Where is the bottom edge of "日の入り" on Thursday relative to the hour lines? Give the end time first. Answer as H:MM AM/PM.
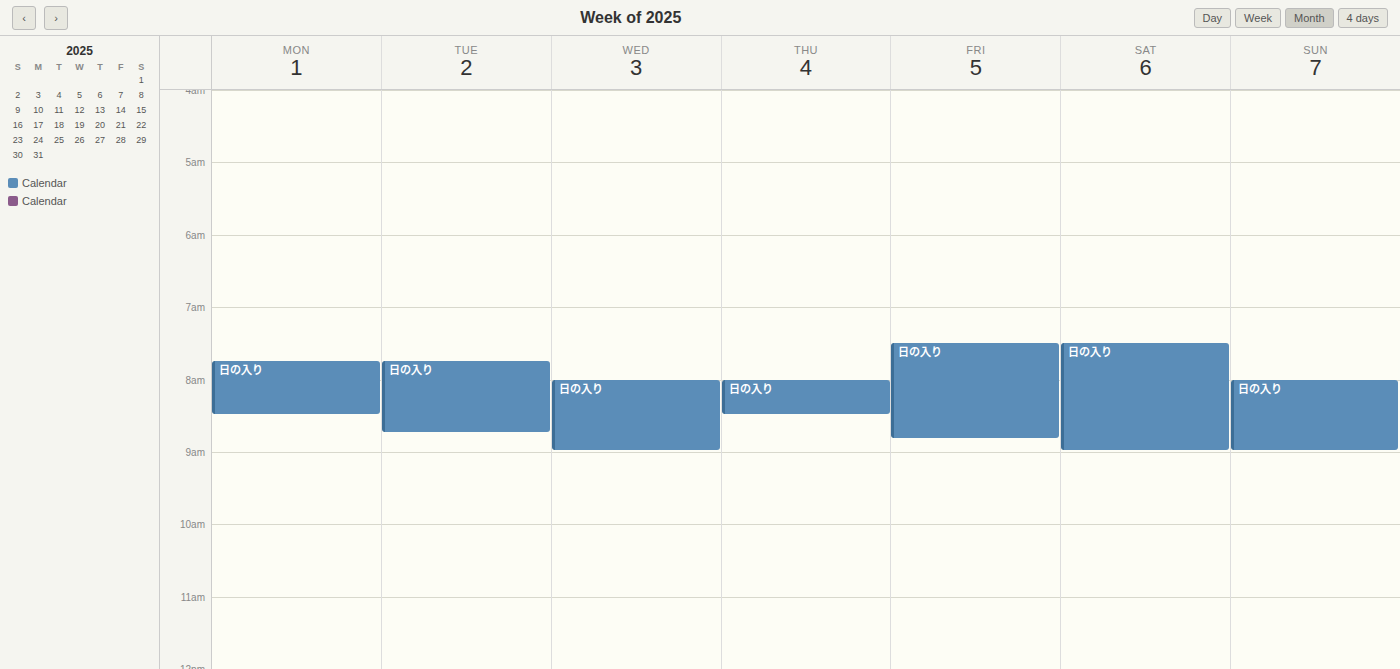
8:30 AM -- halfway between the 8 AM and 9 AM lines.